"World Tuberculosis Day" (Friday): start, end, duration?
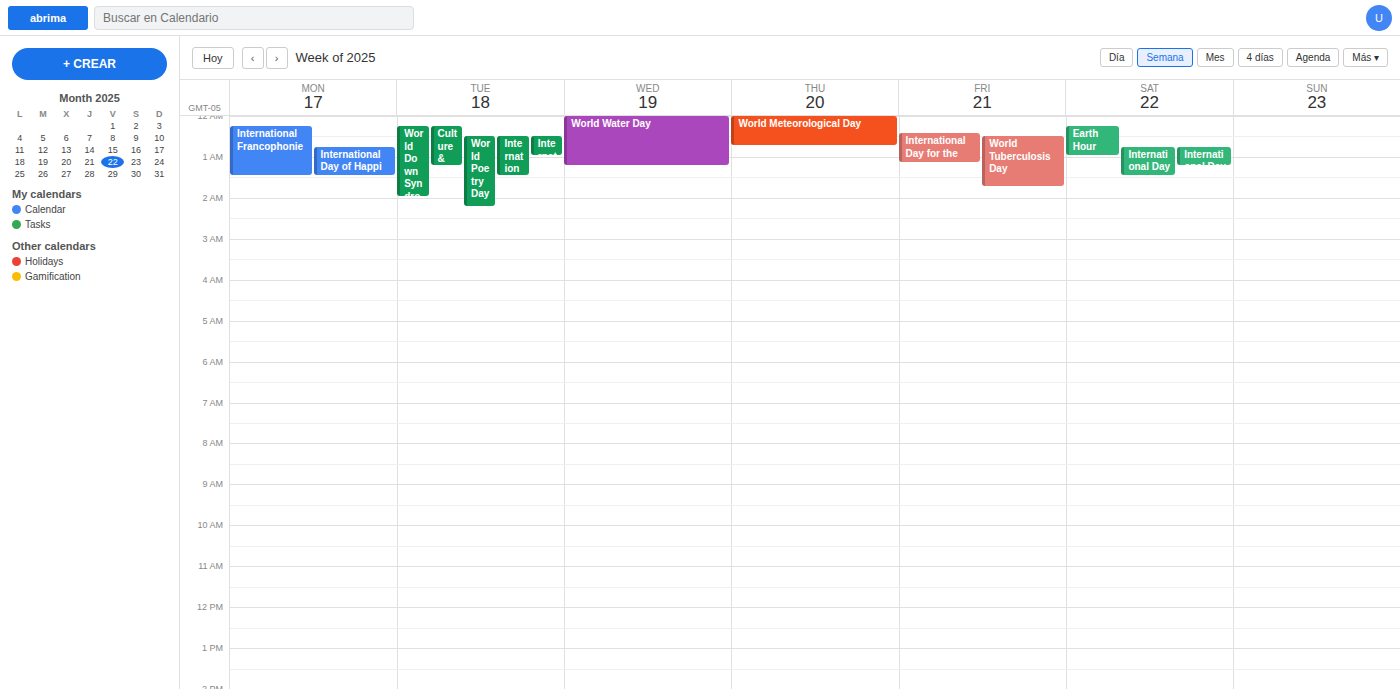
12:30 AM to 1:45 AM, 1 hour 15 minutes